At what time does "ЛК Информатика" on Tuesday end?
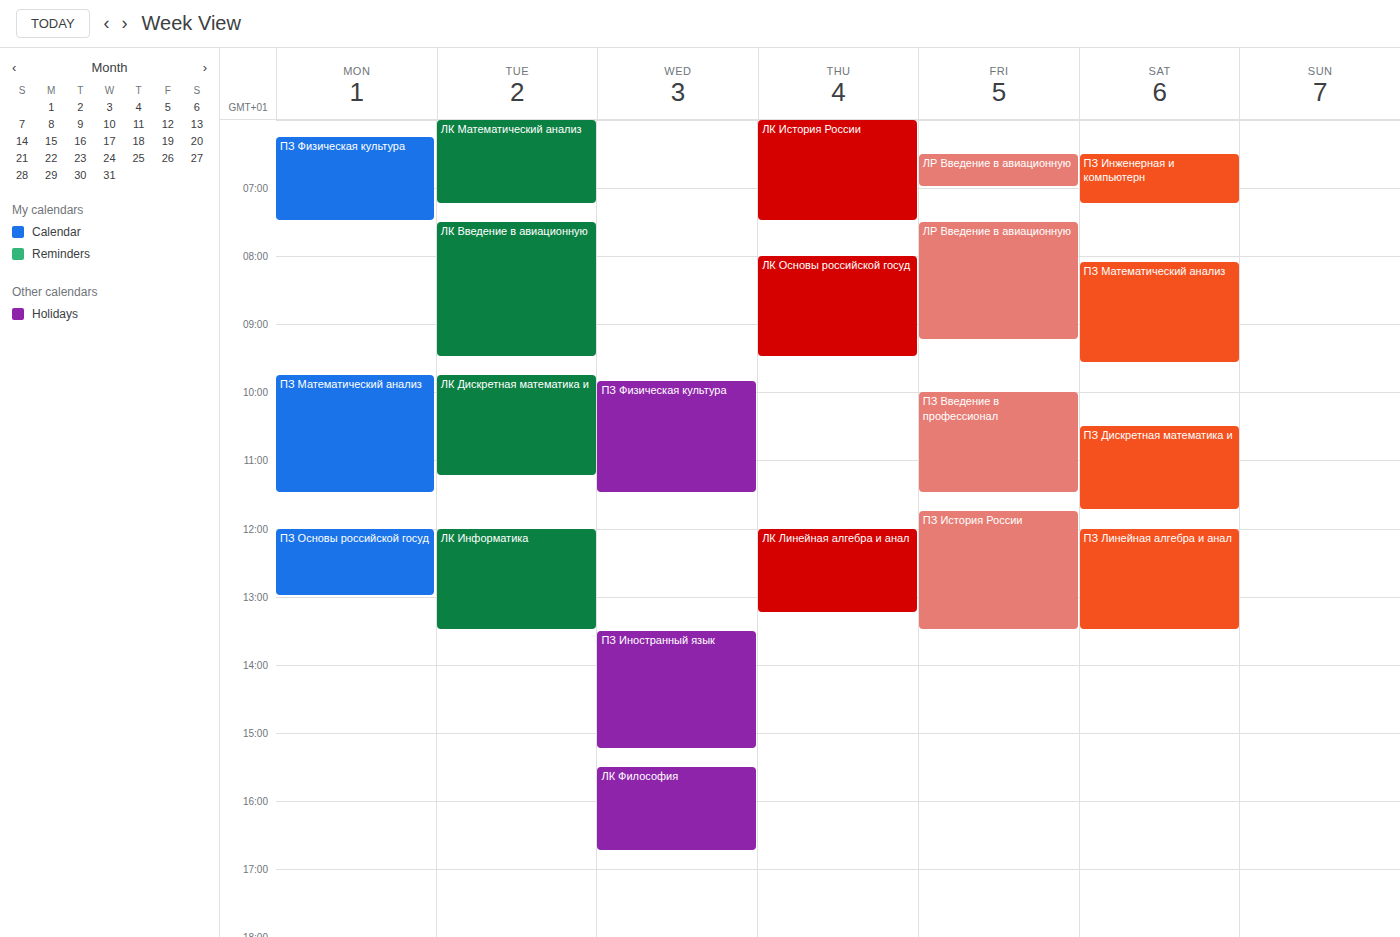
1:30 PM